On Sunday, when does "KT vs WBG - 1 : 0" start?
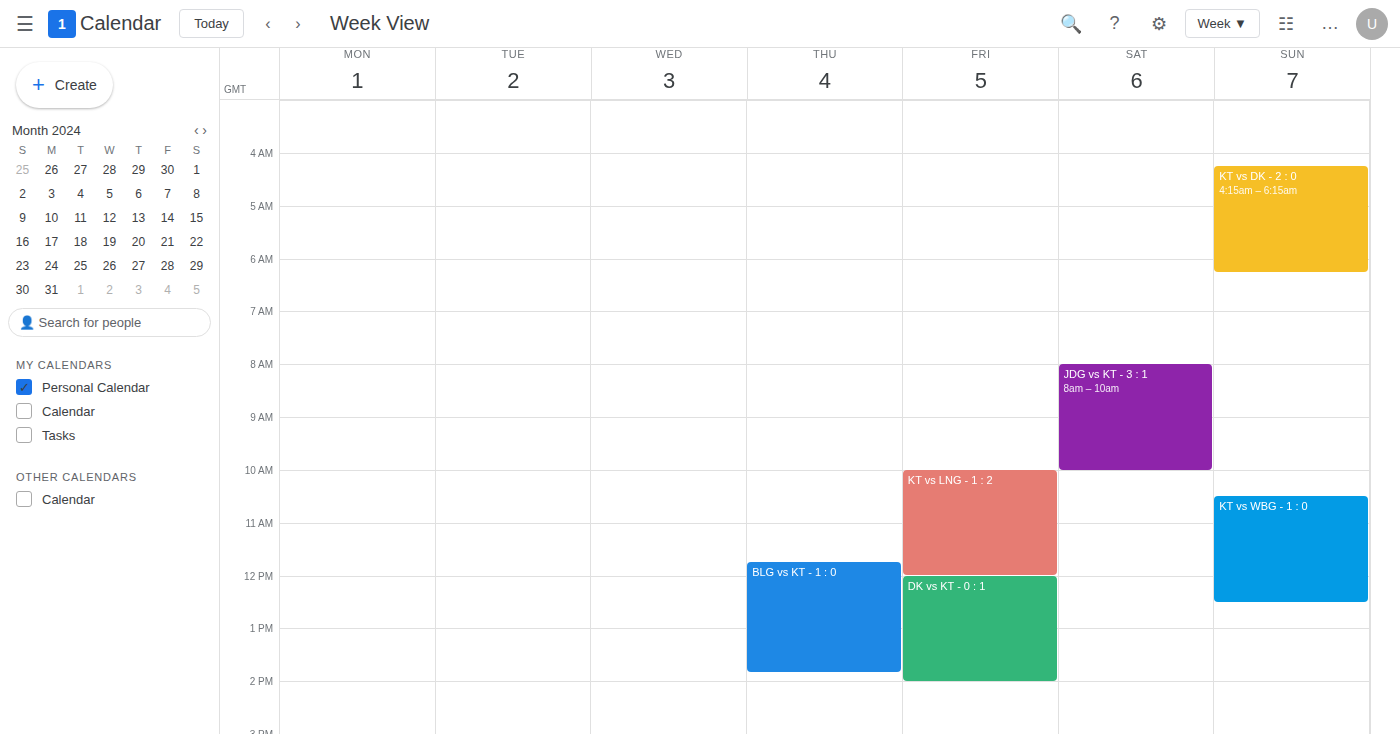
10:30 AM